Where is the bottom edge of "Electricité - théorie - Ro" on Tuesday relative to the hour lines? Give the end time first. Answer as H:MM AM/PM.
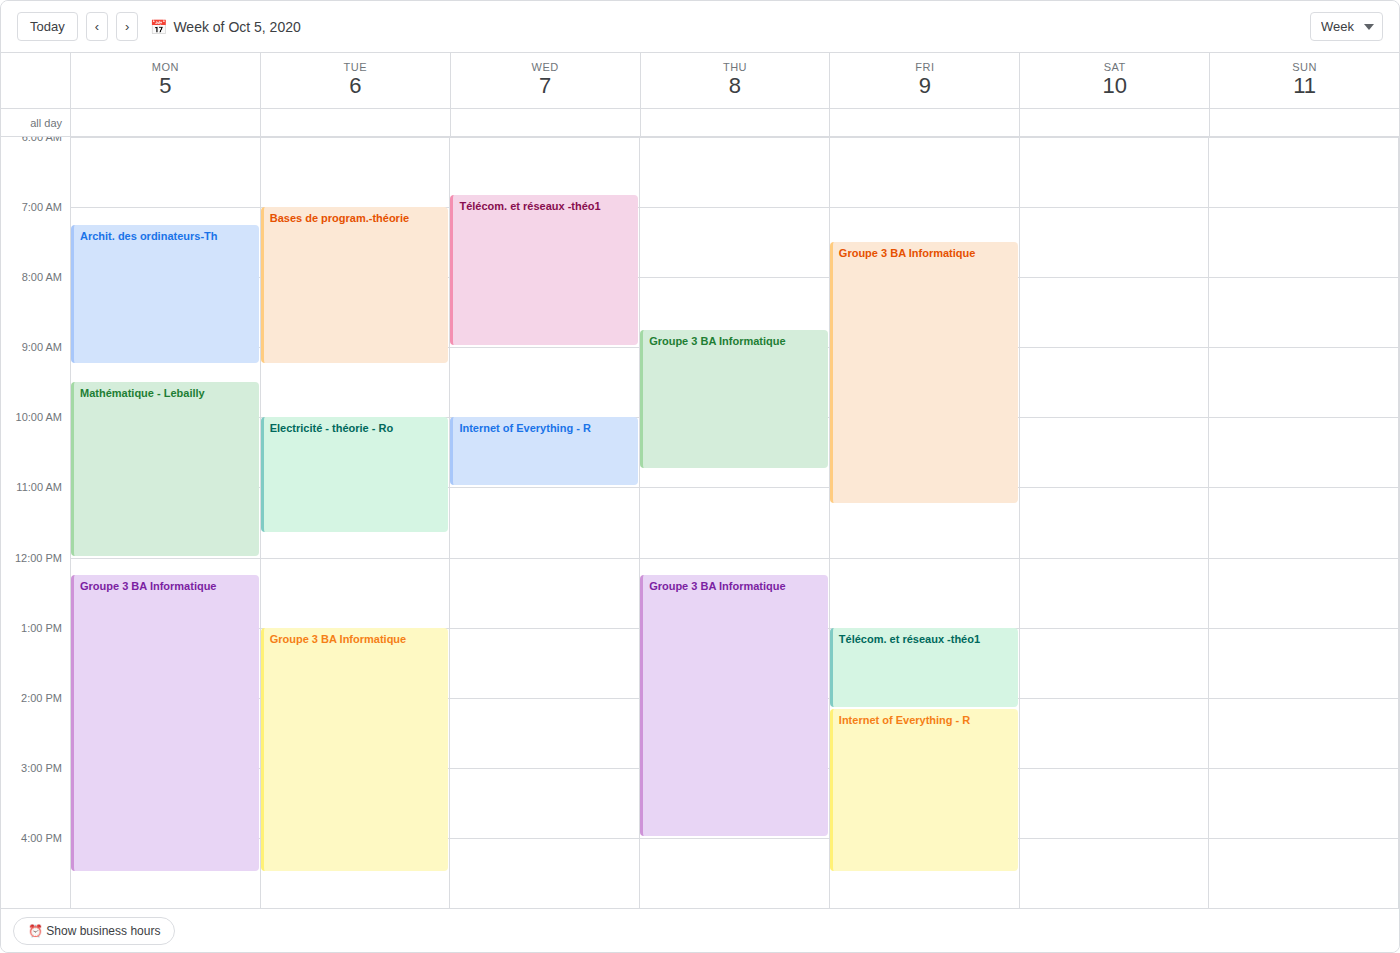
11:40 AM -- neither: 40 minutes below the 11 AM line and 20 minutes above the 12 PM line.